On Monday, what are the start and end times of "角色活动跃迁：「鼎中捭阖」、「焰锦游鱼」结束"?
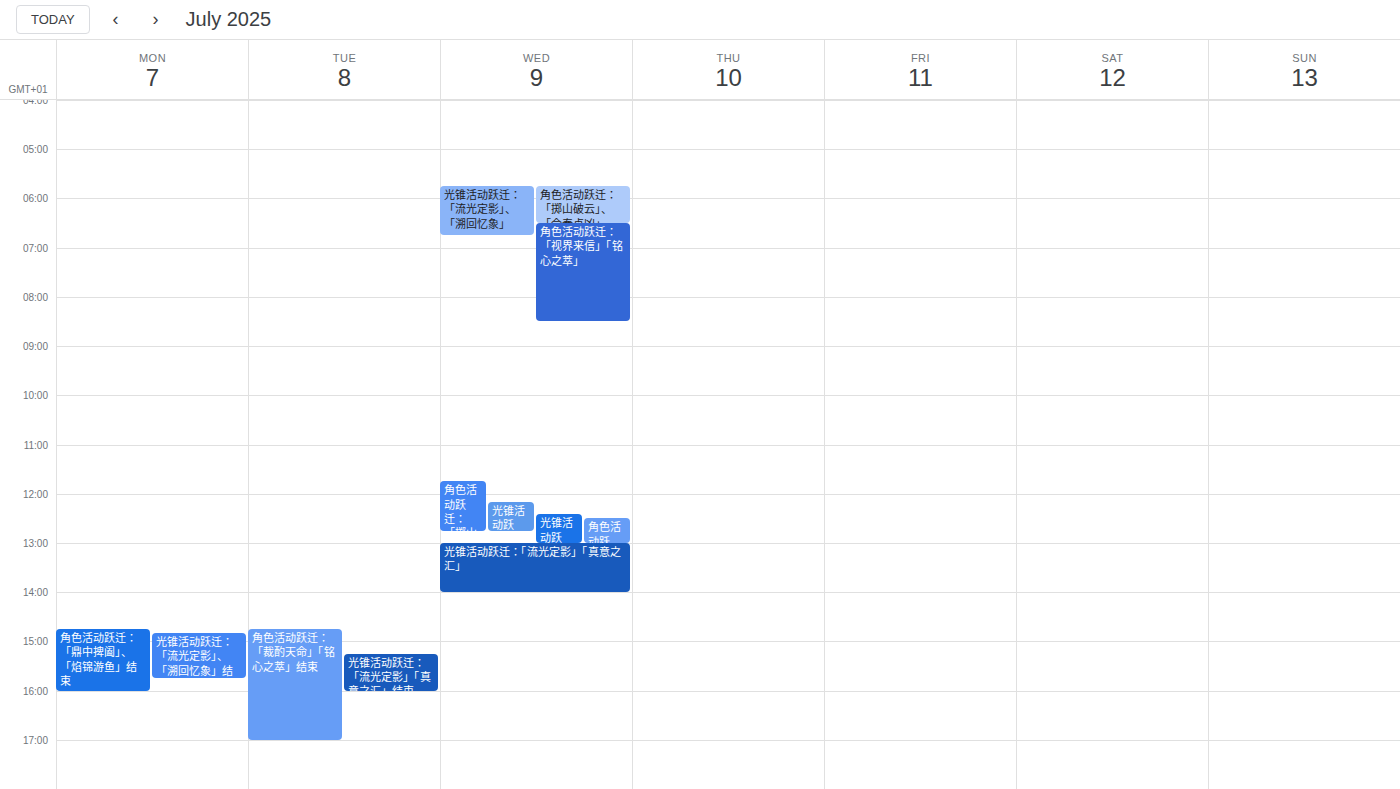
2:45 PM to 4:00 PM